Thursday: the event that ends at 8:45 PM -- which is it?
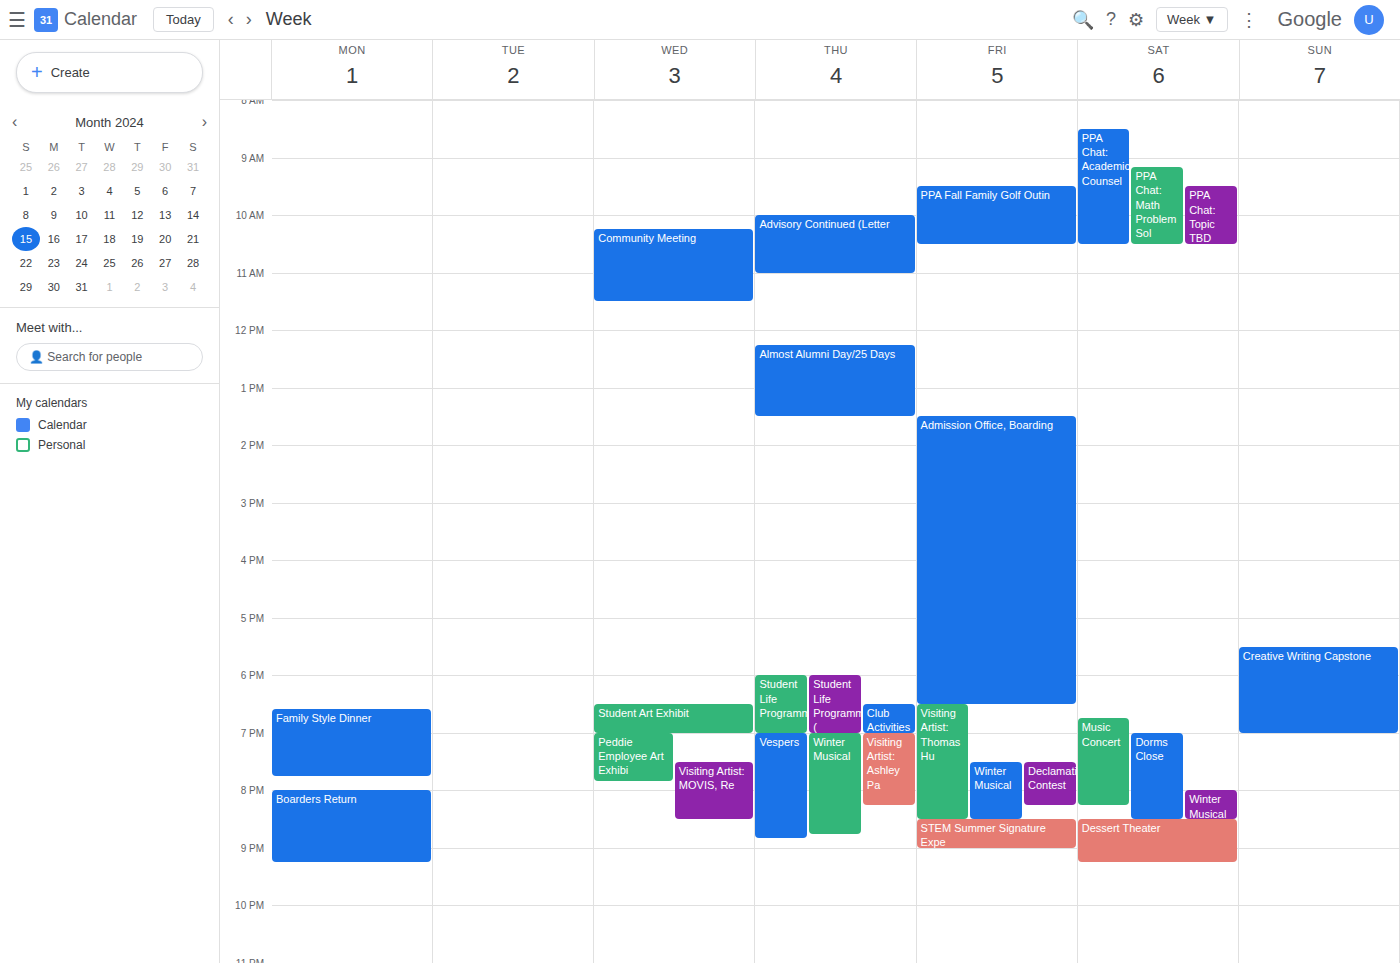
"Winter Musical"